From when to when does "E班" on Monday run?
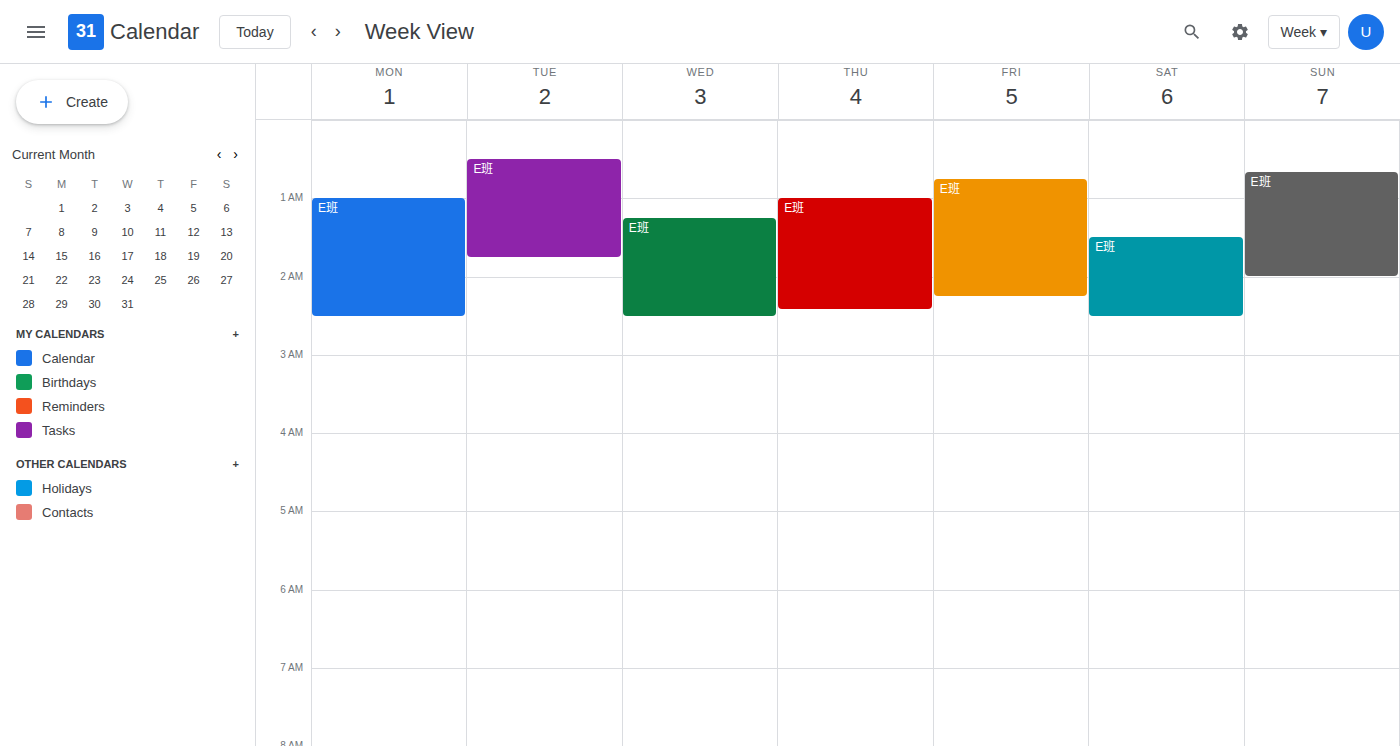
1:00 AM to 2:30 AM